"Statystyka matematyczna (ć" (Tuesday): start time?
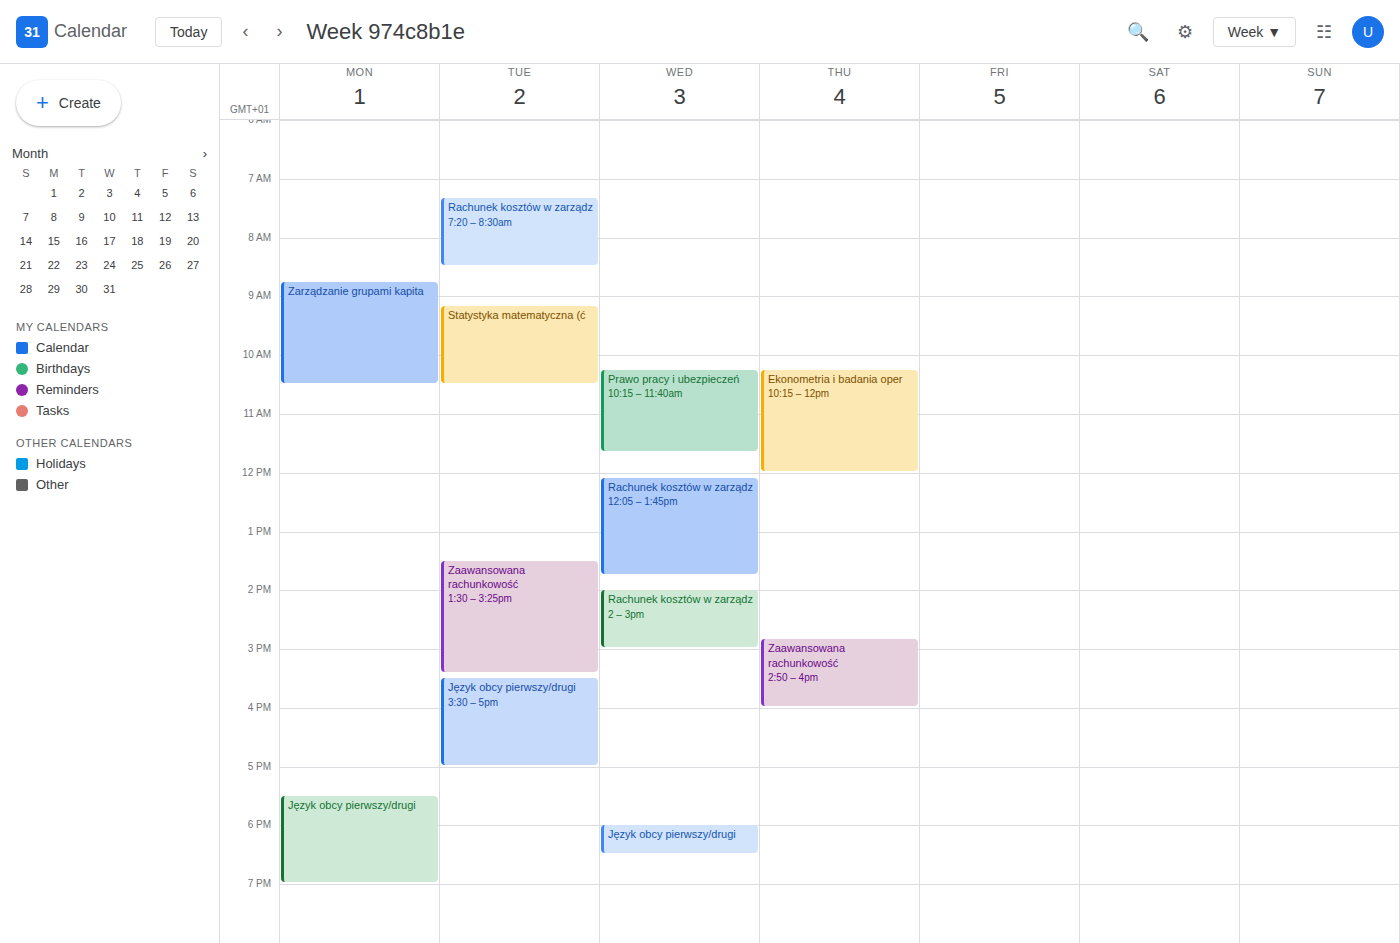
9:10 AM